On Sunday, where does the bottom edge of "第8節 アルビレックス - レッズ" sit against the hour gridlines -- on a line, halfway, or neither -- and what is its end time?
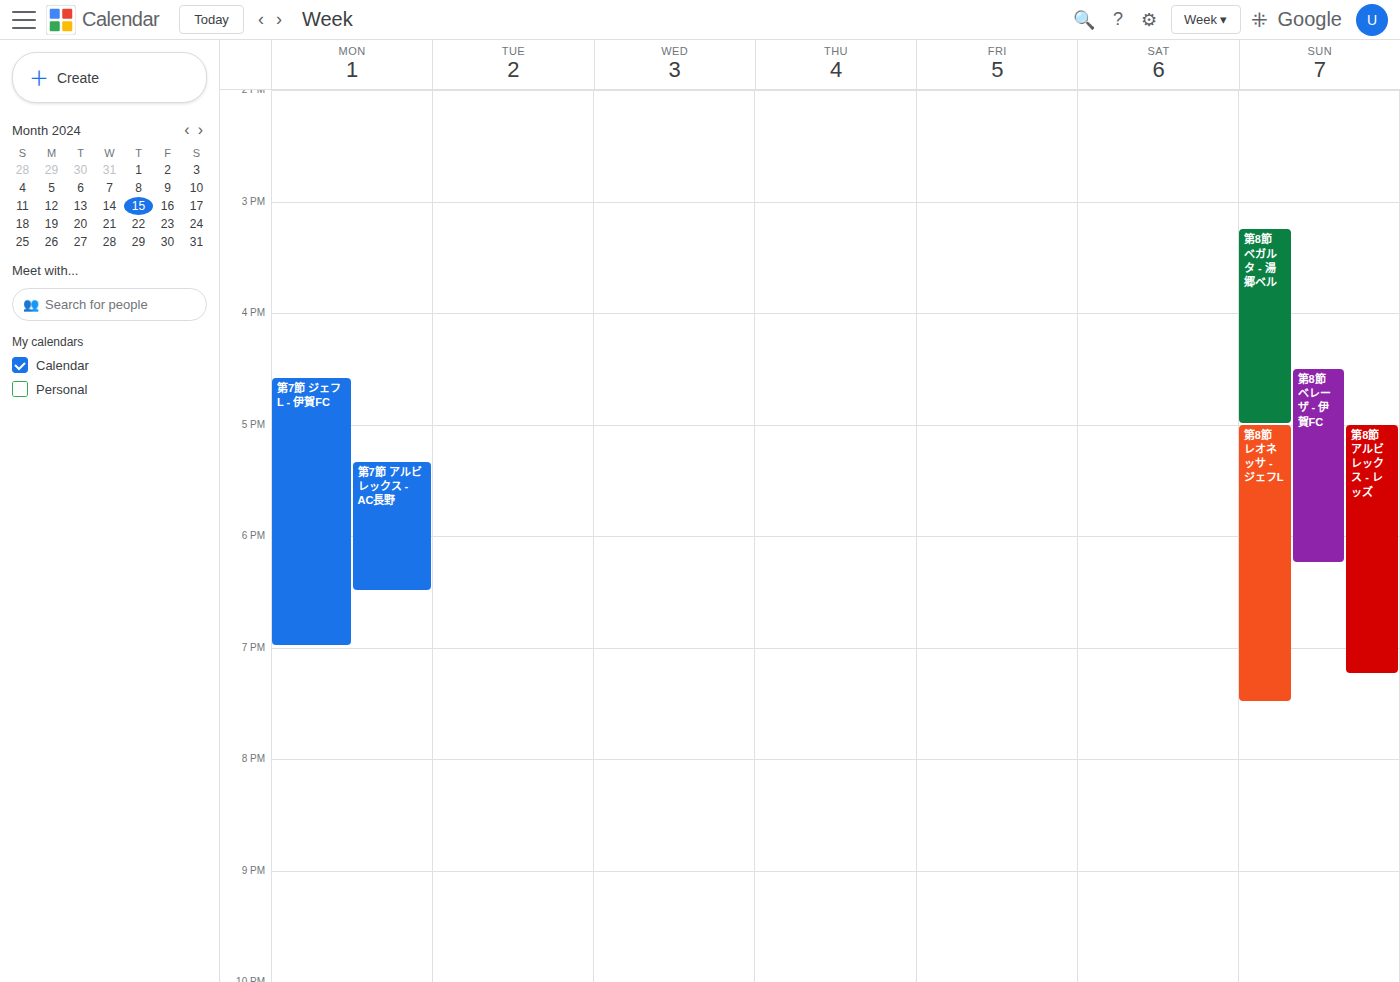
19:15 -- neither: a quarter of the way from the 19:00 line to the 20:00 line.